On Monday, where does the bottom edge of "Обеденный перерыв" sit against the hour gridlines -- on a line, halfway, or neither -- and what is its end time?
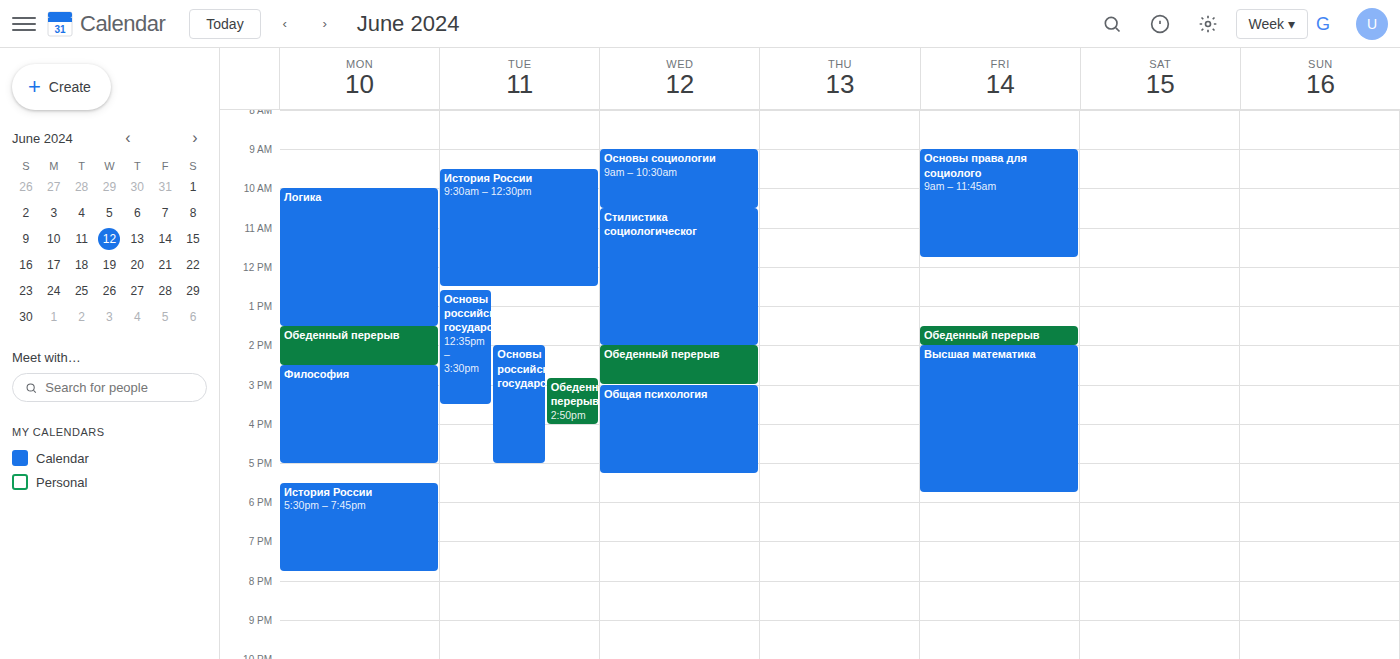
2:30 PM -- halfway between the 2 PM and 3 PM lines.